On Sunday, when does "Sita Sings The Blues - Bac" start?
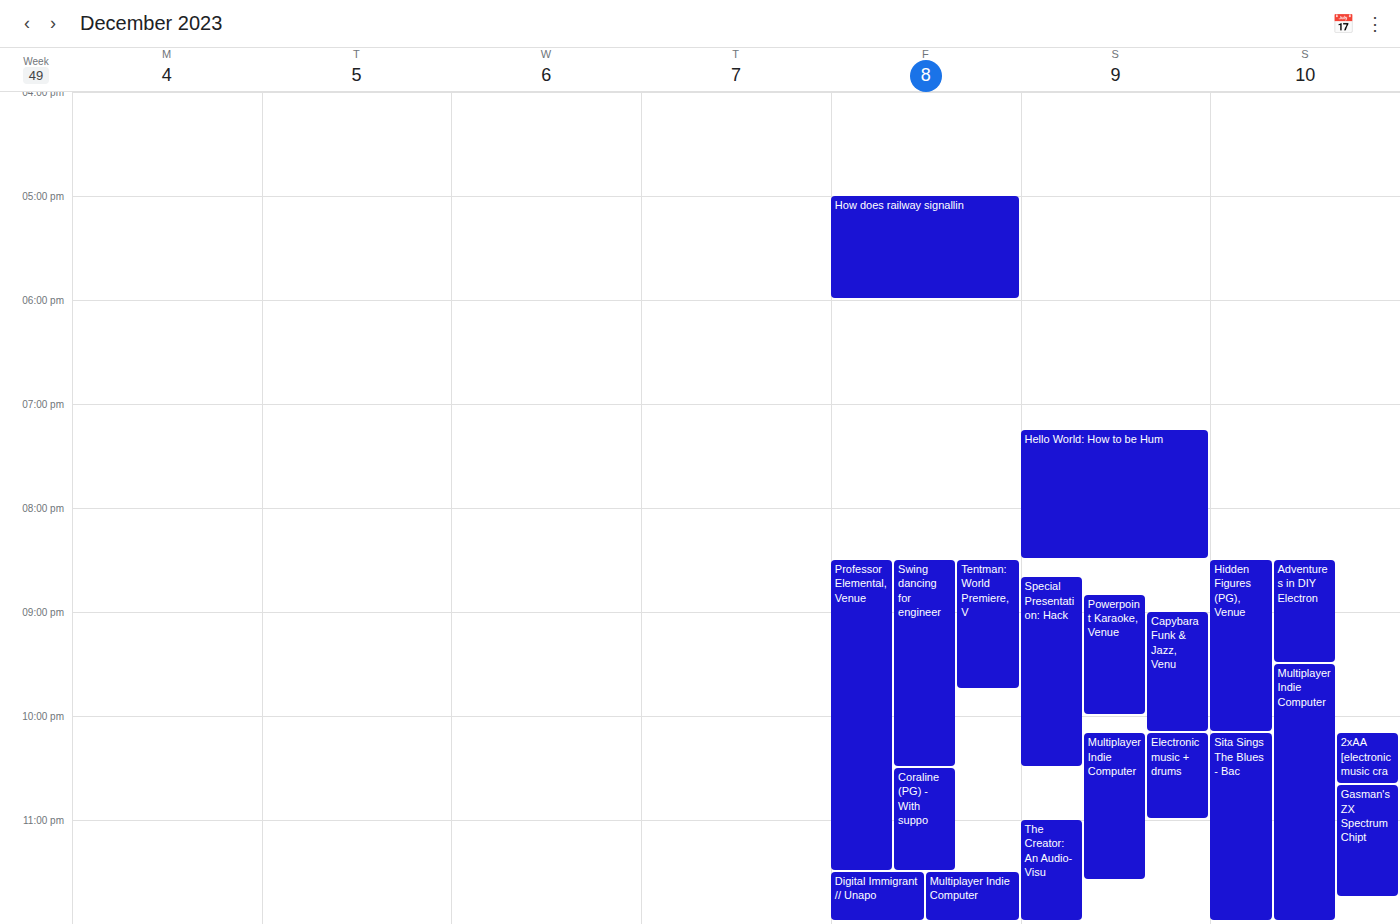
22:10